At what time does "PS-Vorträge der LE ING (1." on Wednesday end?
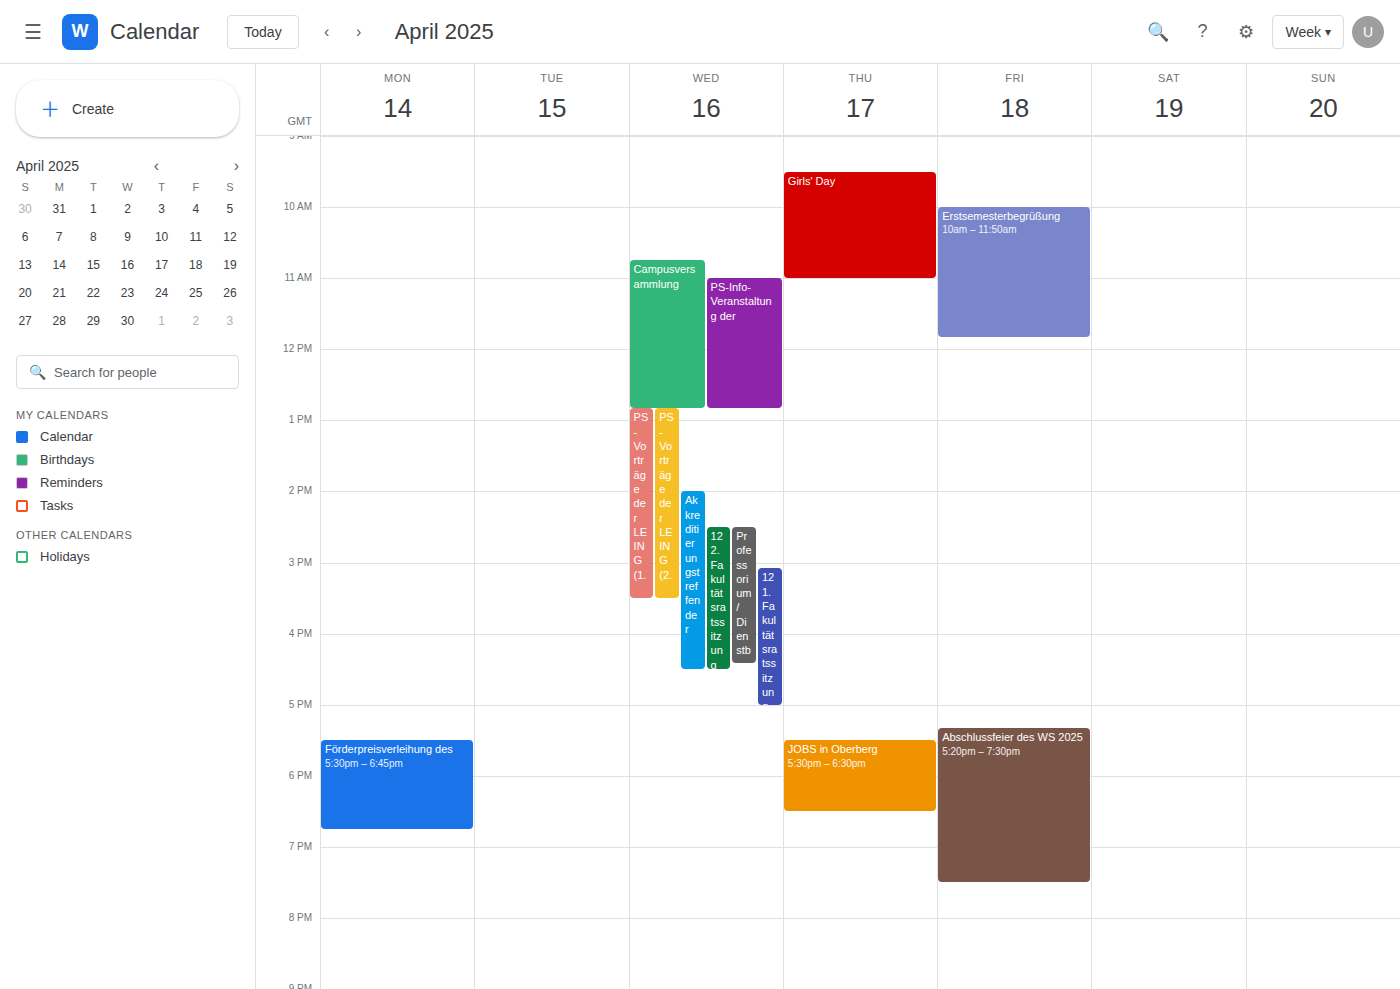
3:30 PM